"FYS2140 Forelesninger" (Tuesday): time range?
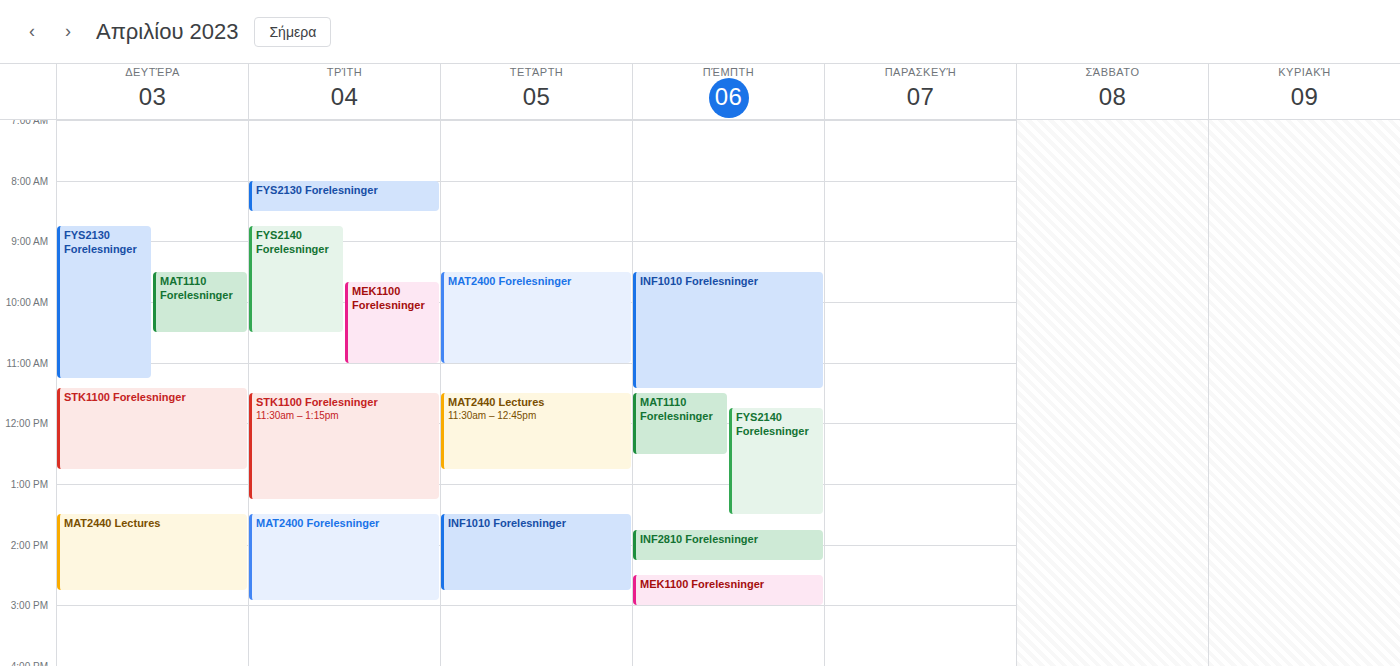
8:45 AM to 10:30 AM